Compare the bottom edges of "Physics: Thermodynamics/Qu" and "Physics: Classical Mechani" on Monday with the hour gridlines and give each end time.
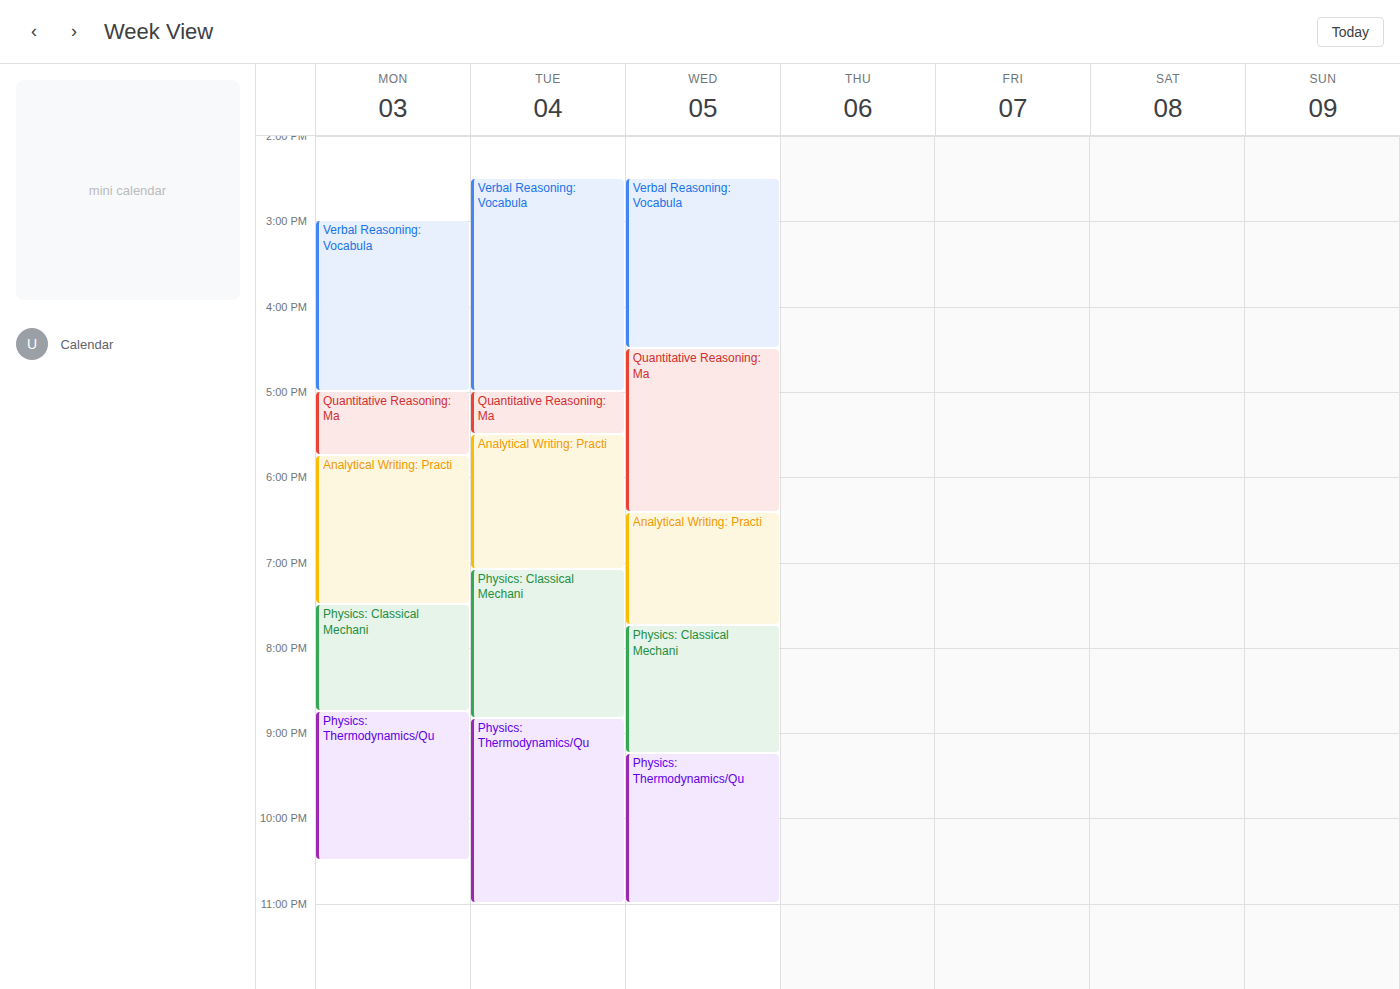
"Physics: Thermodynamics/Qu": 10:30 PM, halfway between the 10 PM and 11 PM lines. "Physics: Classical Mechani": 8:45 PM, neither: three quarters of the way from the 8 PM line to the 9 PM line.